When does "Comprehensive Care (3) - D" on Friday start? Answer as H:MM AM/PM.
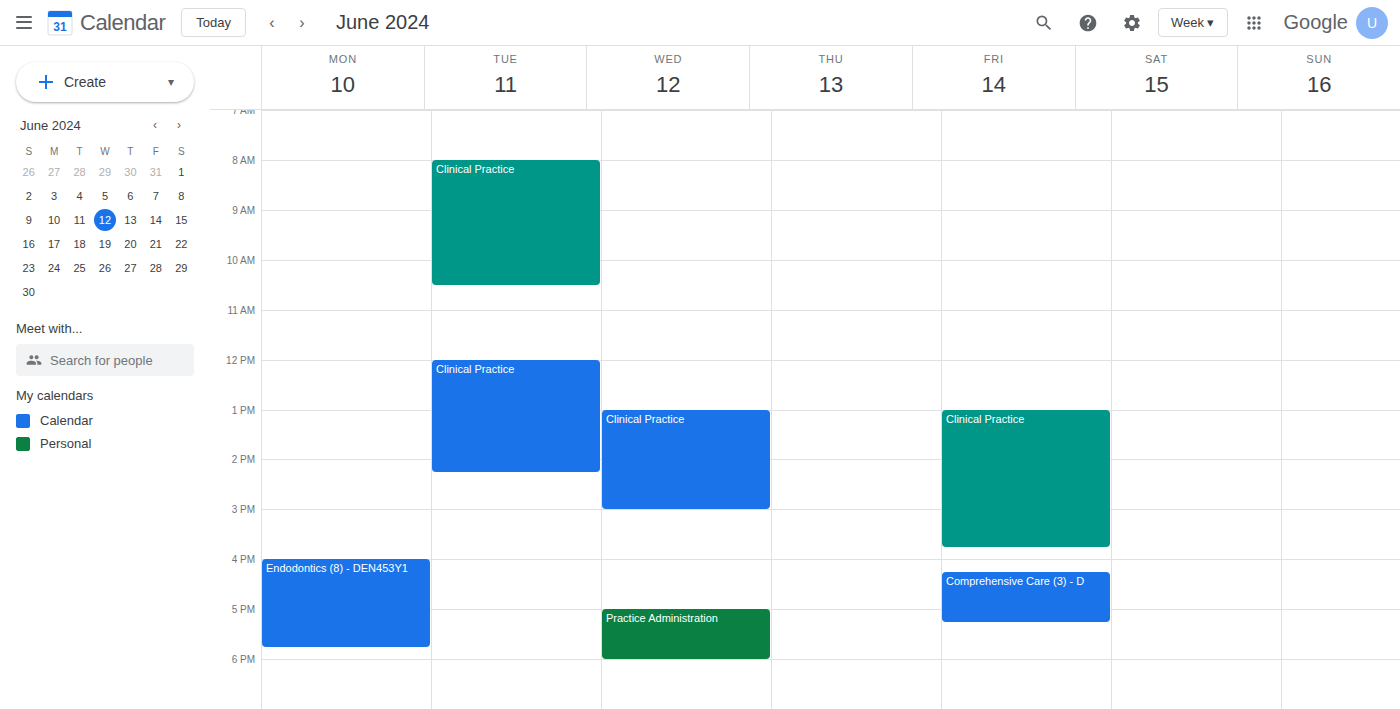
4:15 PM